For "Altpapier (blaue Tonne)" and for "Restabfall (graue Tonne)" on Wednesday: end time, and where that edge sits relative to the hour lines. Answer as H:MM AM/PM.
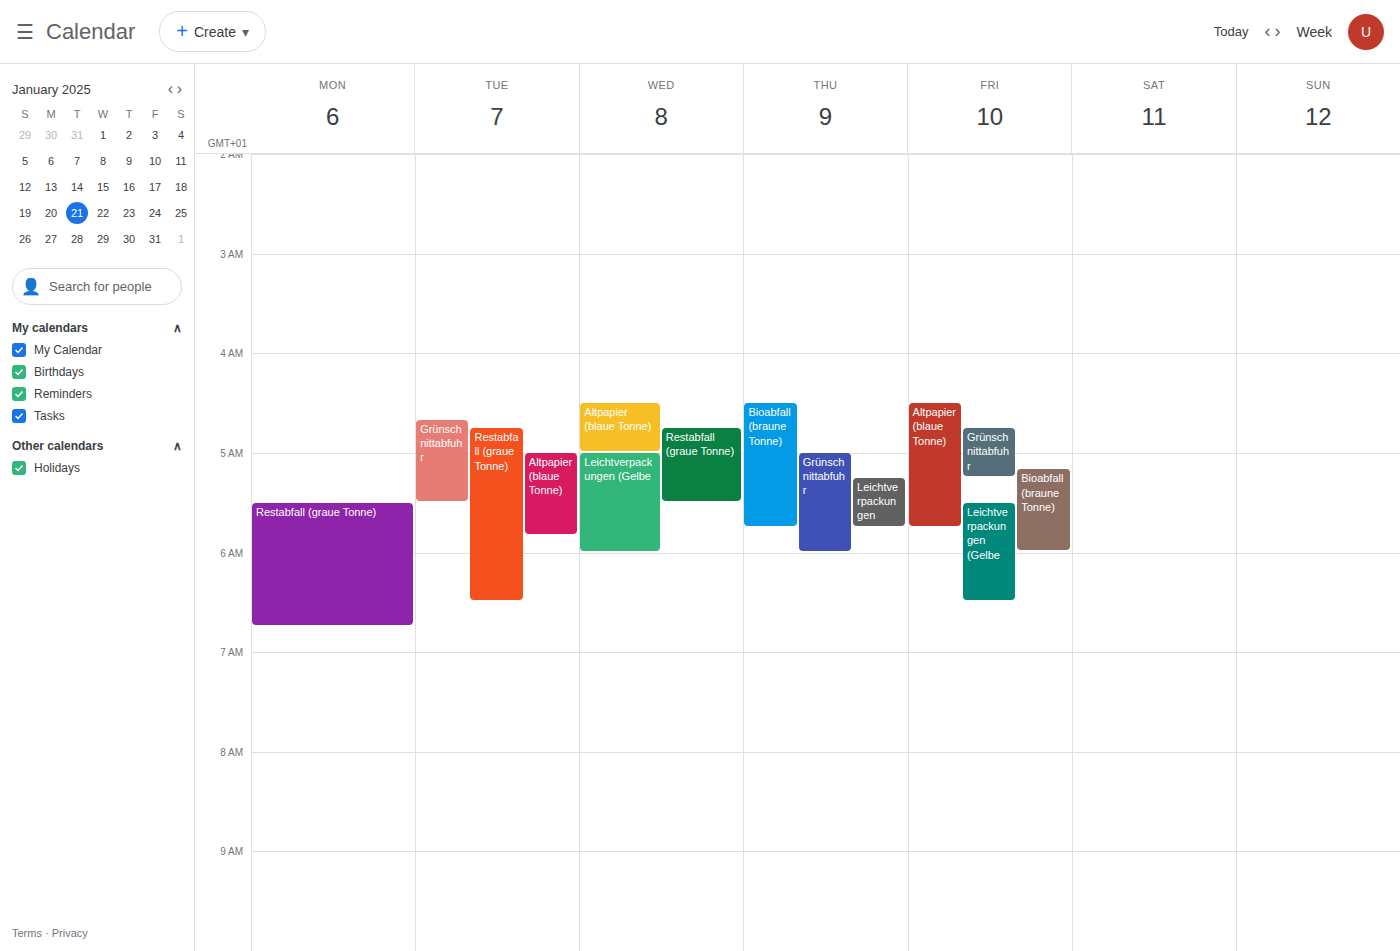
"Altpapier (blaue Tonne)": 5:00 AM, exactly on the 5 AM line. "Restabfall (graue Tonne)": 5:30 AM, halfway between the 5 AM and 6 AM lines.